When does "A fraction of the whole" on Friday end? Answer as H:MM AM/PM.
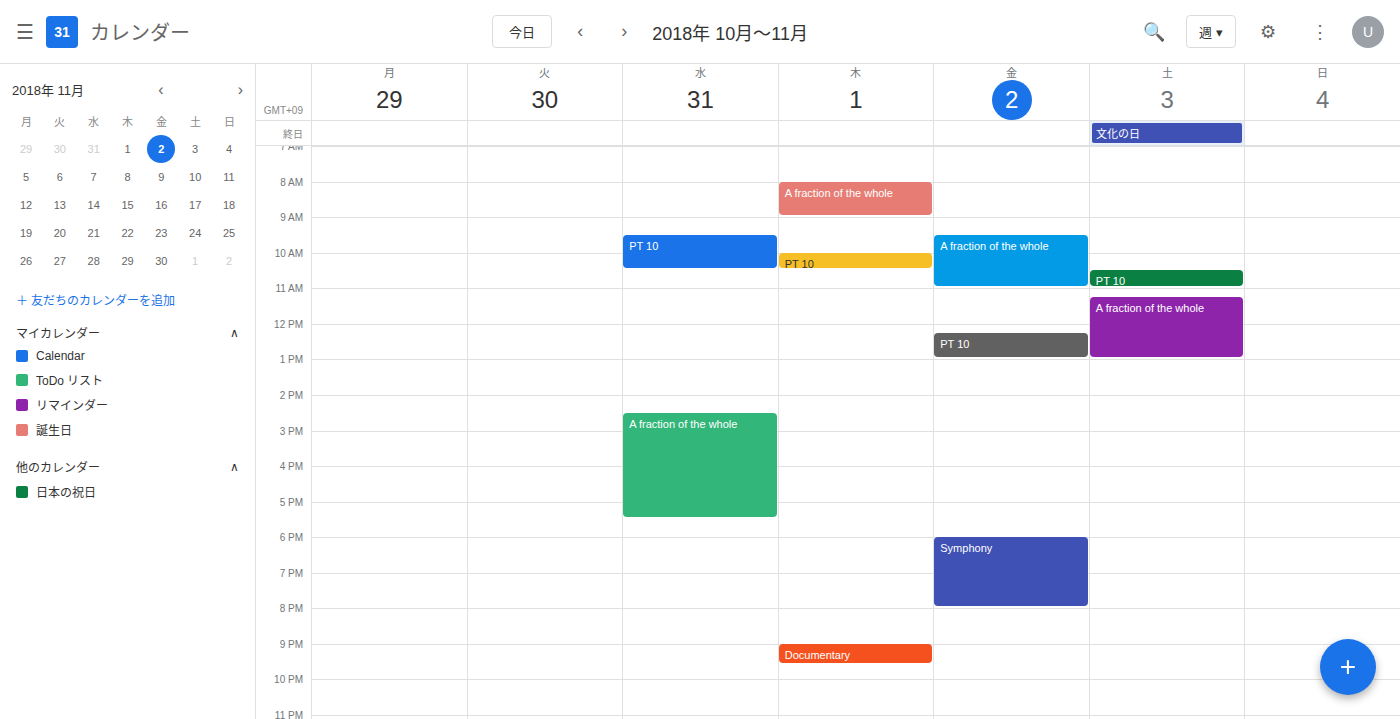
11:00 AM